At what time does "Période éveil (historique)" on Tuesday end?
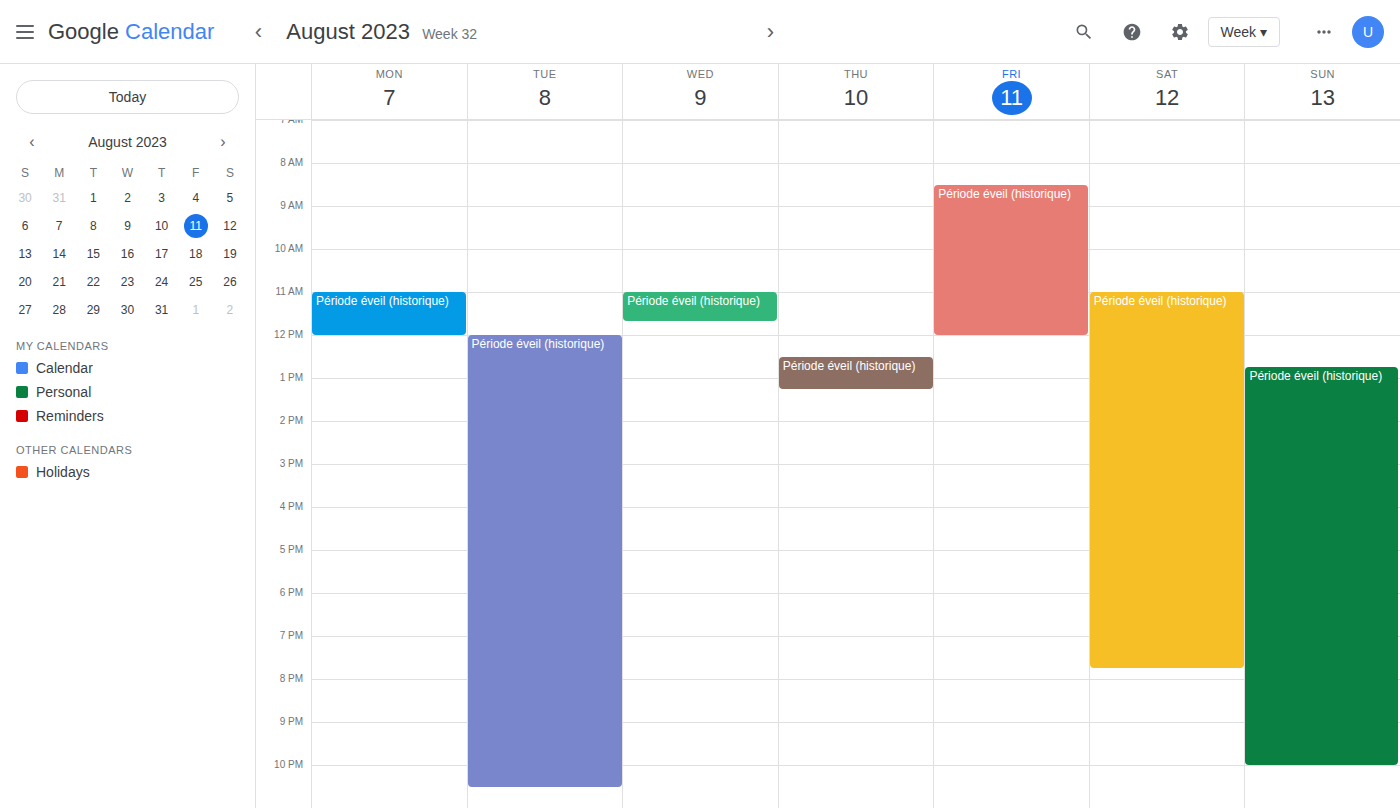
22:30